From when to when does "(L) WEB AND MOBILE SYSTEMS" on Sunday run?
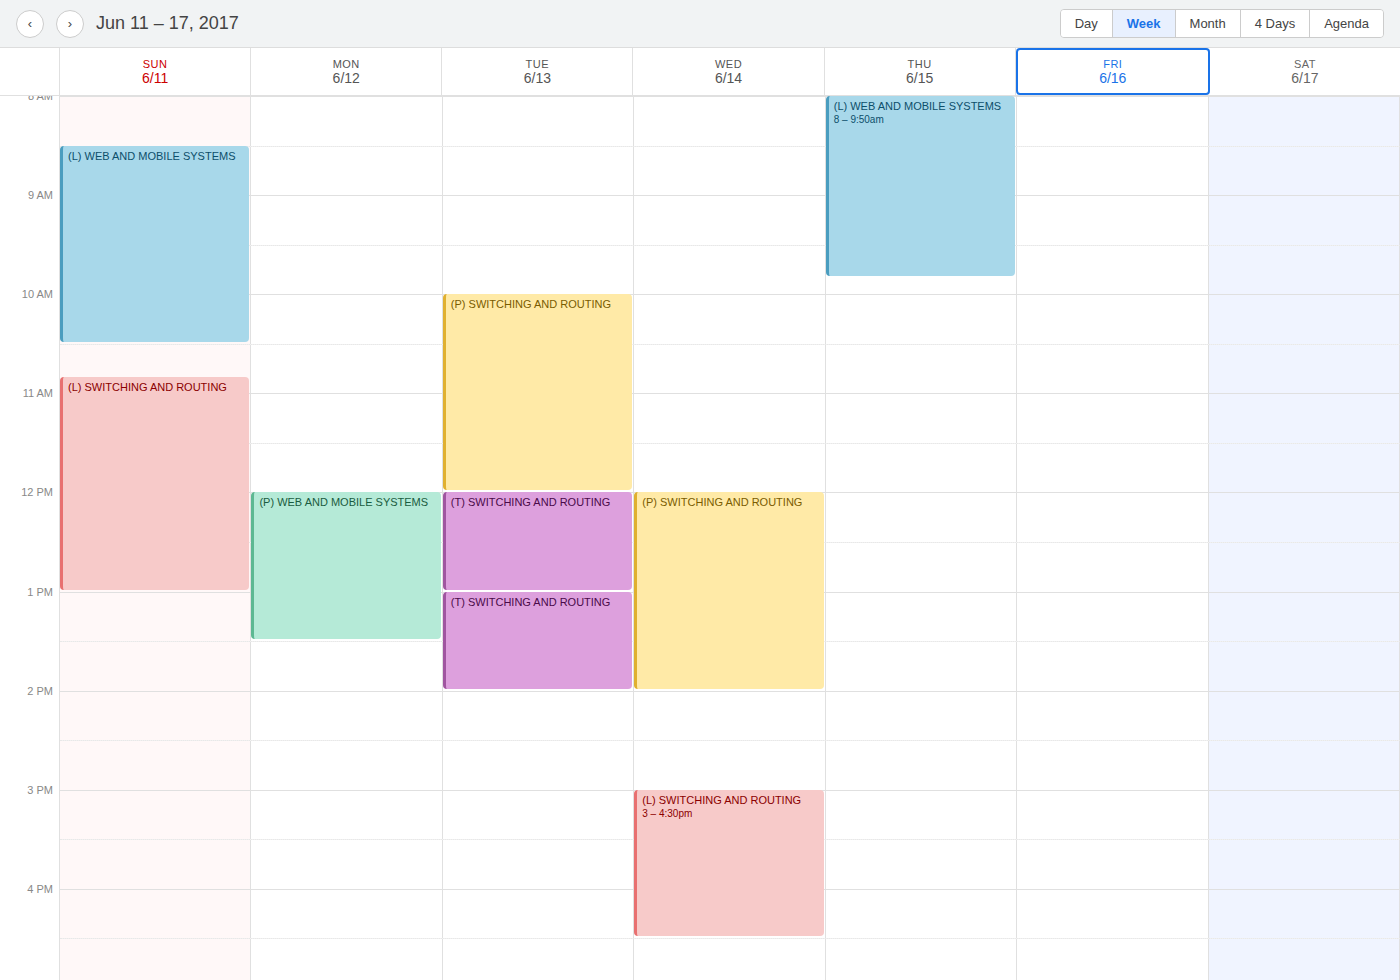
8:30 AM to 10:30 AM